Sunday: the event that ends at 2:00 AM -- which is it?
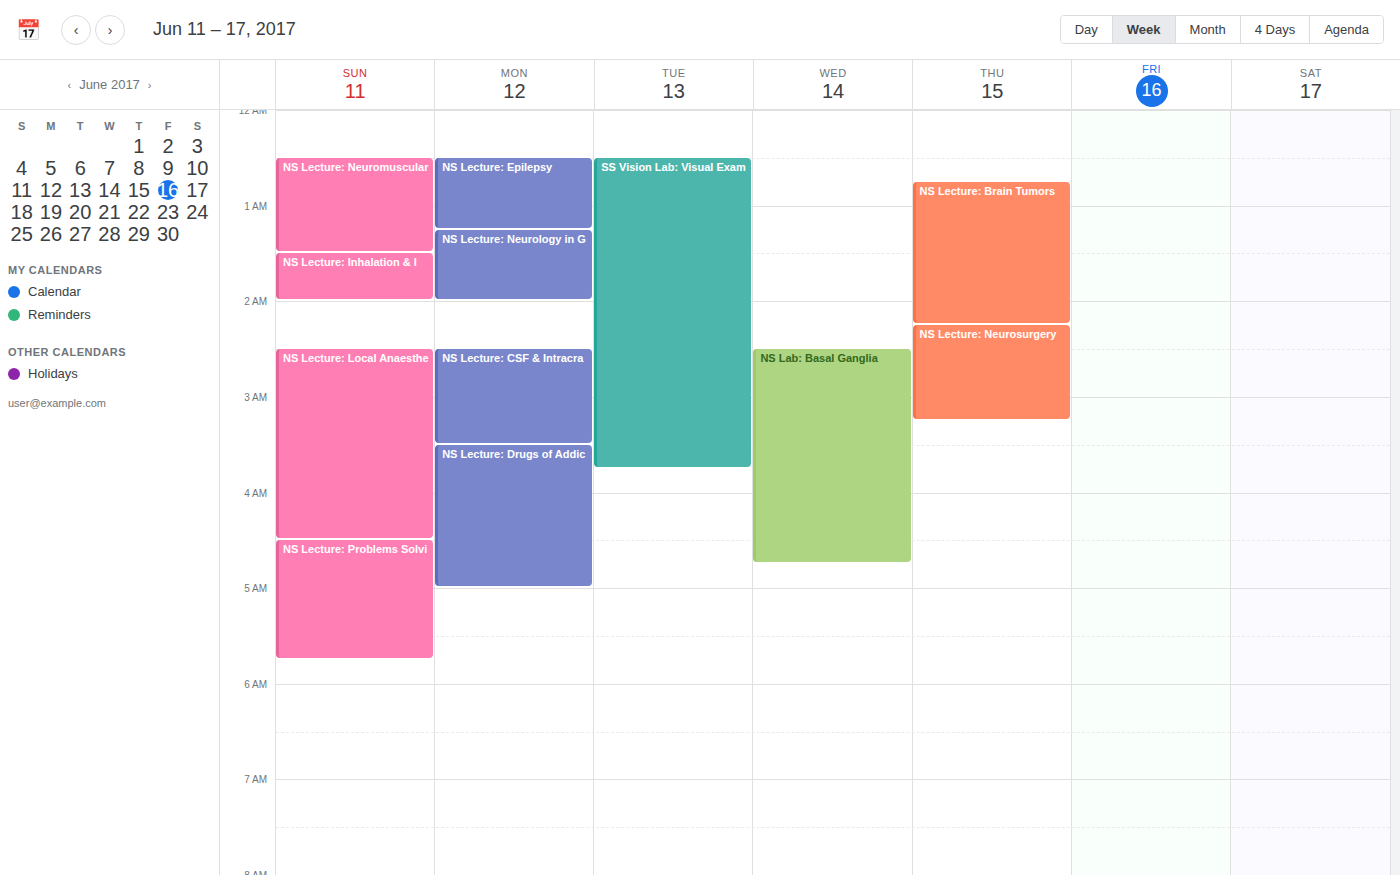
"NS Lecture: Inhalation & I"